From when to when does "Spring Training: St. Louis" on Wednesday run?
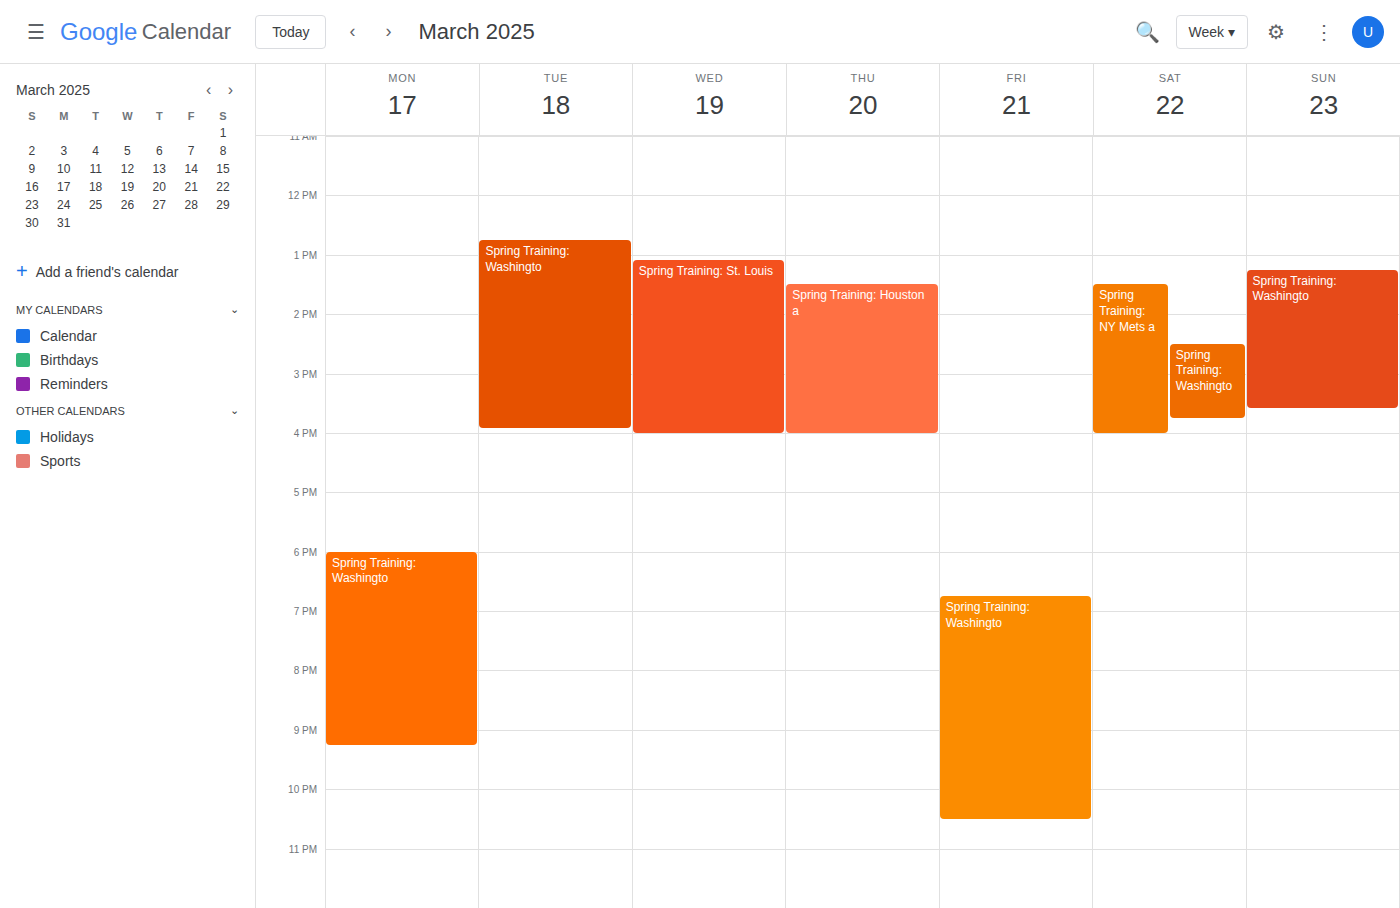
13:05 to 16:00